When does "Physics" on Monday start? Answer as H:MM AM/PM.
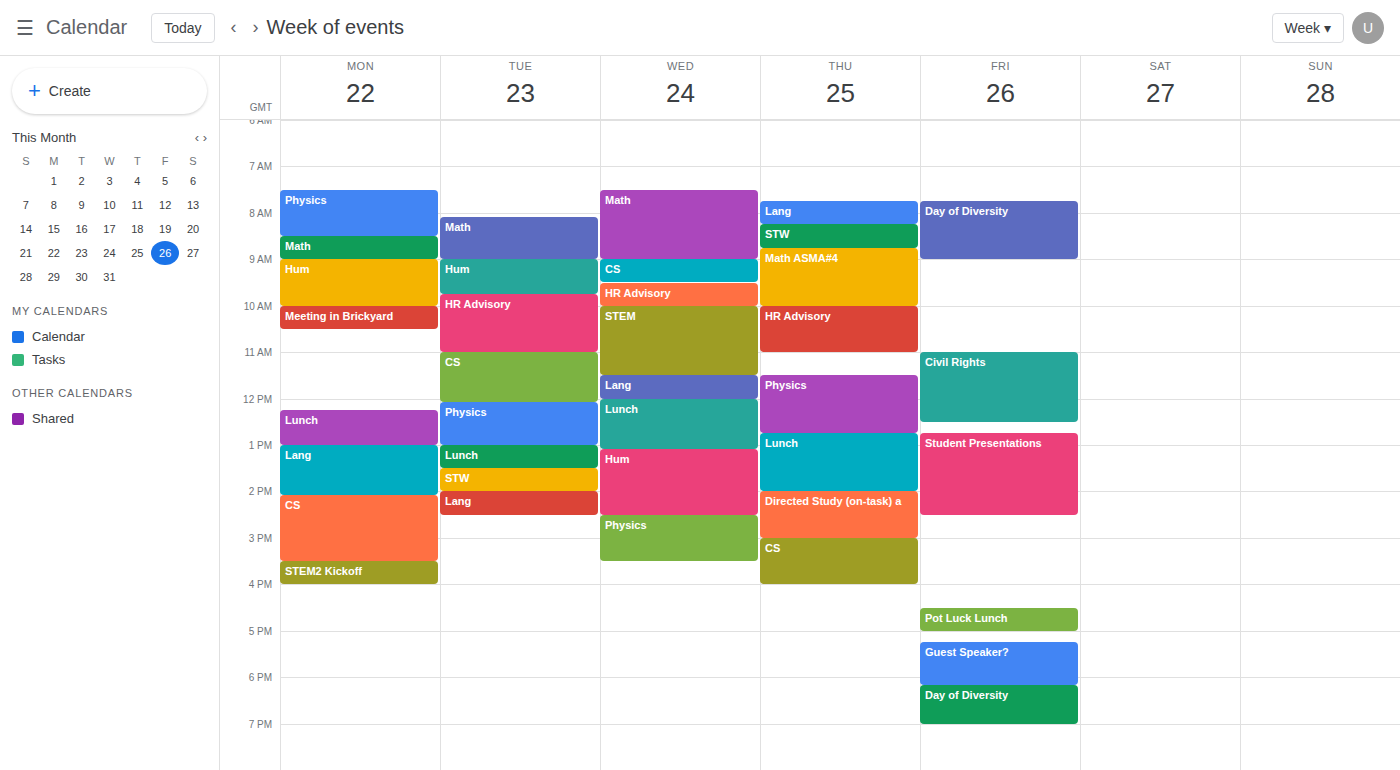
7:30 AM